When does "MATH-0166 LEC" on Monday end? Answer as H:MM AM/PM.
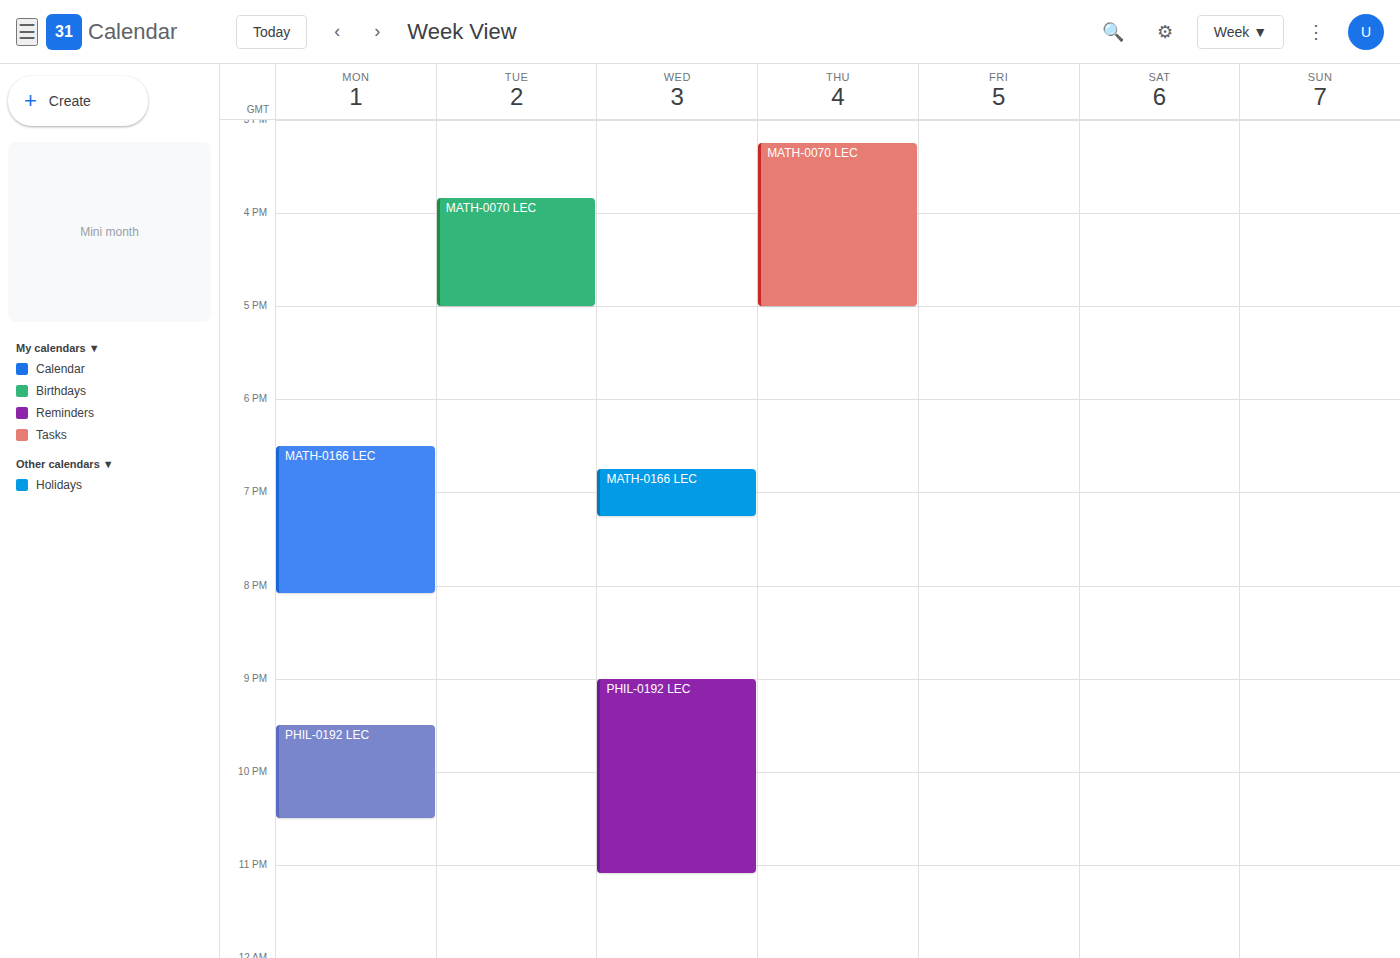
8:05 PM